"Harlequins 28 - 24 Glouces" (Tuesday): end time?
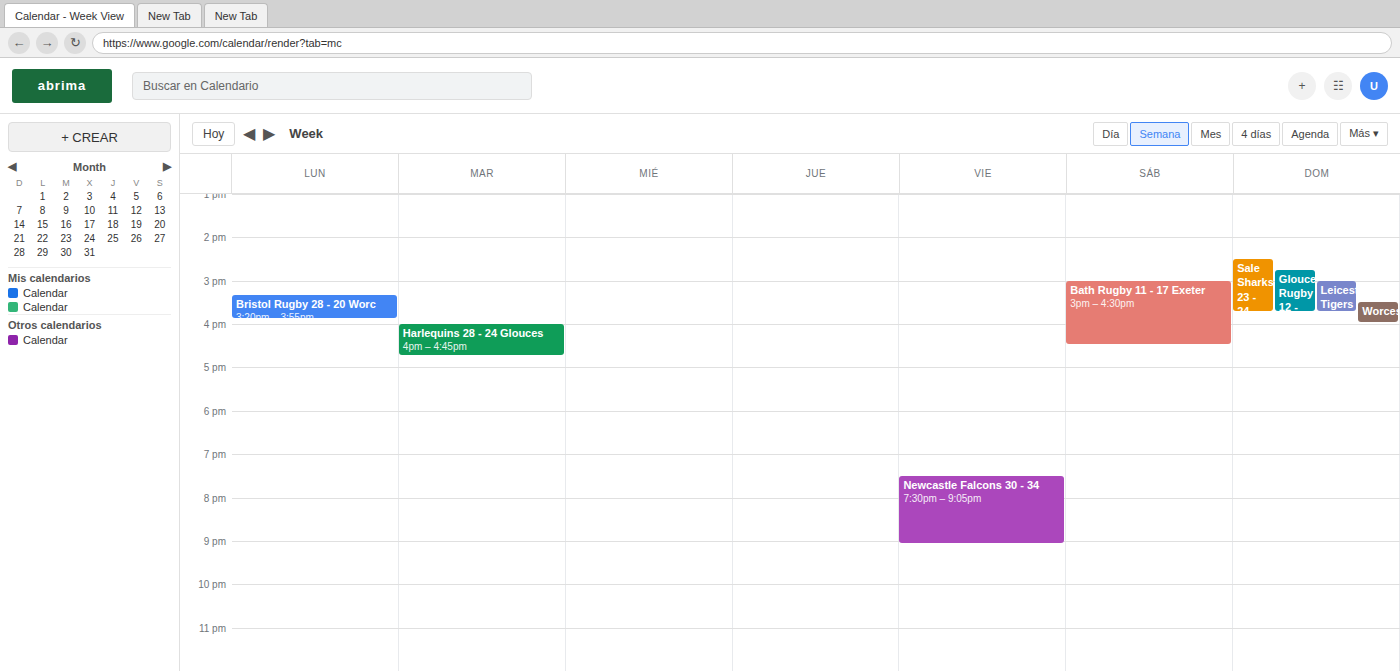
4:45 PM